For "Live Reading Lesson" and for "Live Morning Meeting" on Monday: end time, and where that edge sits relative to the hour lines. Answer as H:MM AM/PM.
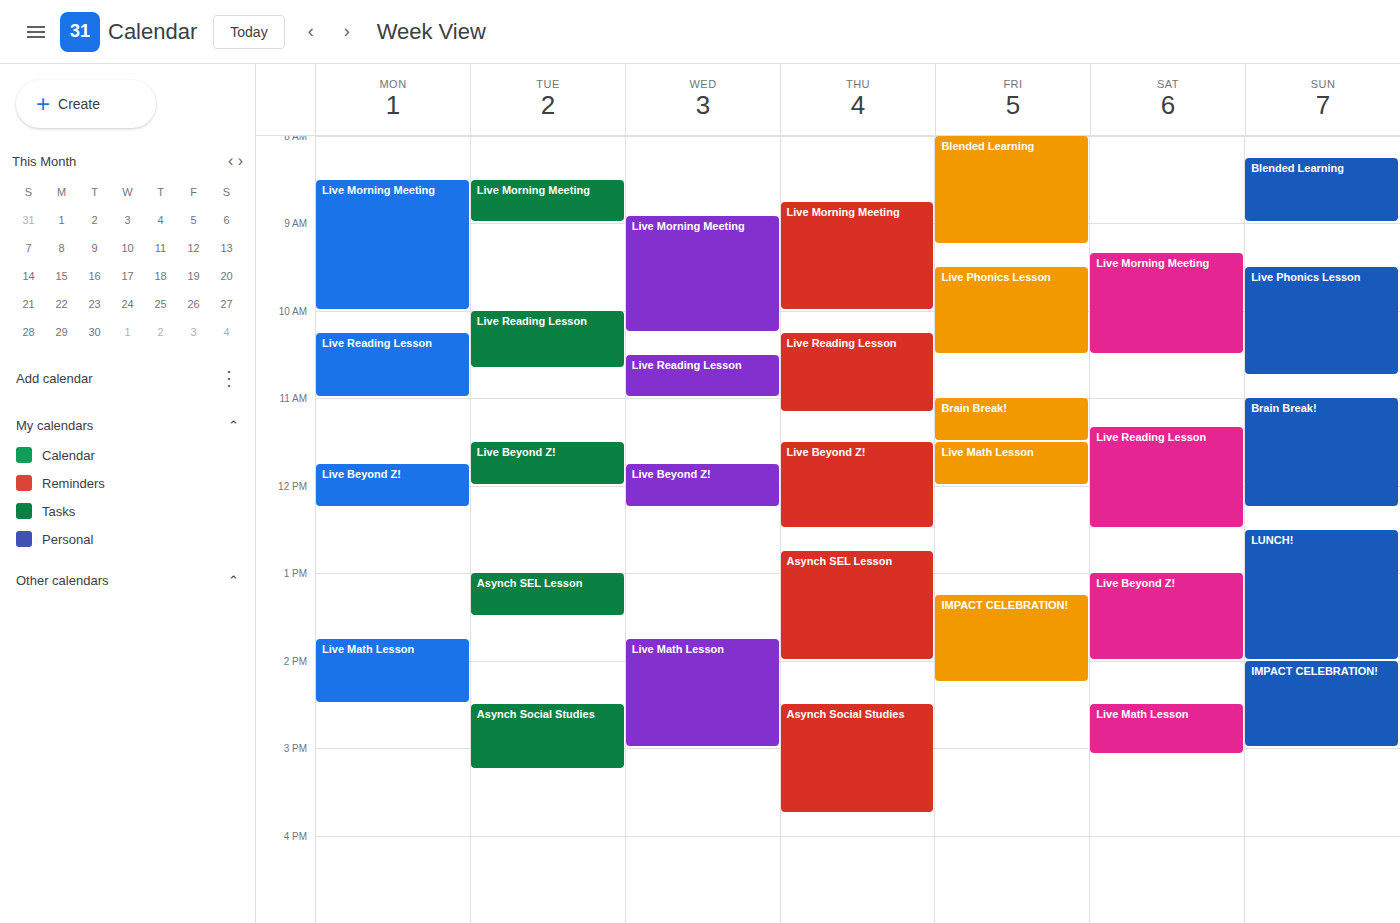
"Live Reading Lesson": 11:00 AM, exactly on the 11 AM line. "Live Morning Meeting": 10:00 AM, exactly on the 10 AM line.